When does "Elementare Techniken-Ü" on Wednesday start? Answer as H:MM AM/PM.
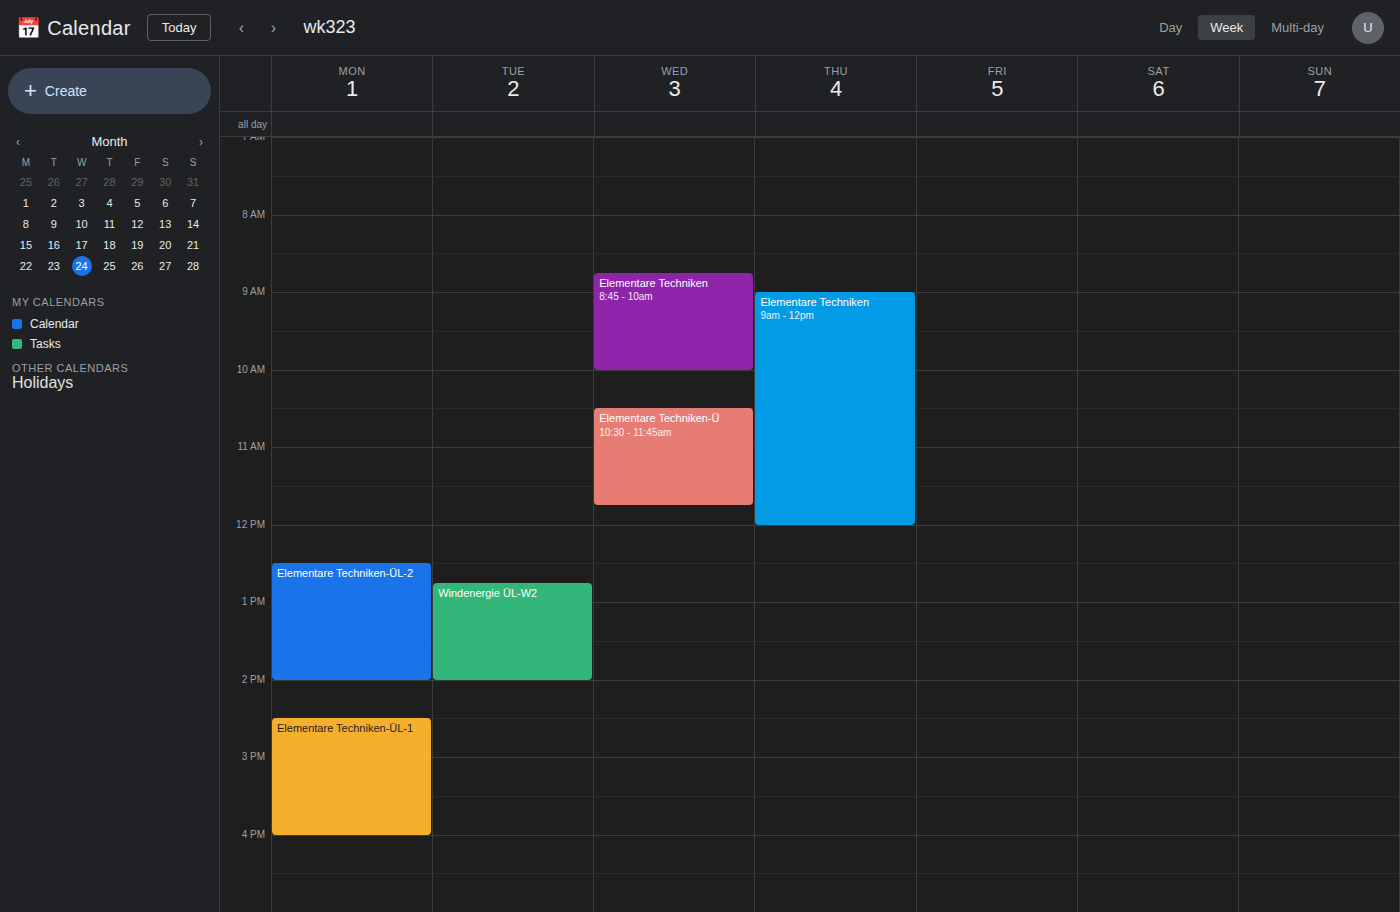
10:30 AM